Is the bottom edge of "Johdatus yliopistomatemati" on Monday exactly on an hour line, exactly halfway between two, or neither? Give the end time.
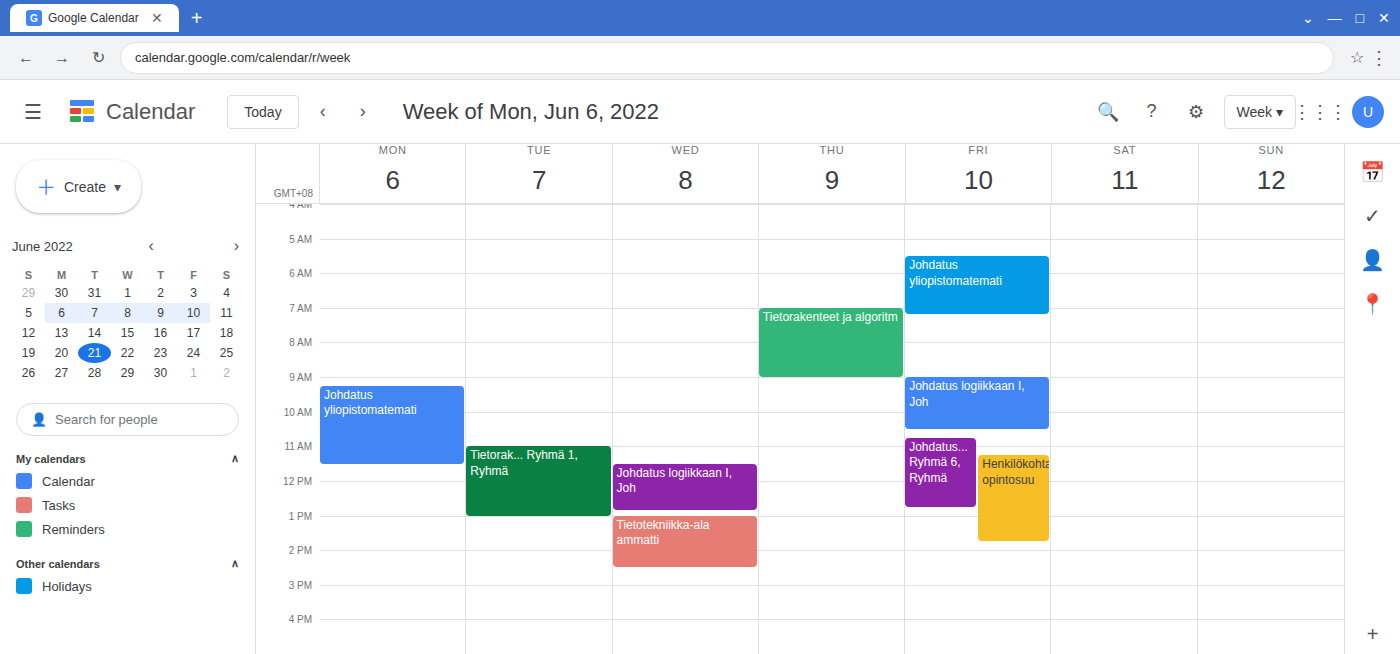
11:30 AM -- halfway between the 11 AM and 12 PM lines.